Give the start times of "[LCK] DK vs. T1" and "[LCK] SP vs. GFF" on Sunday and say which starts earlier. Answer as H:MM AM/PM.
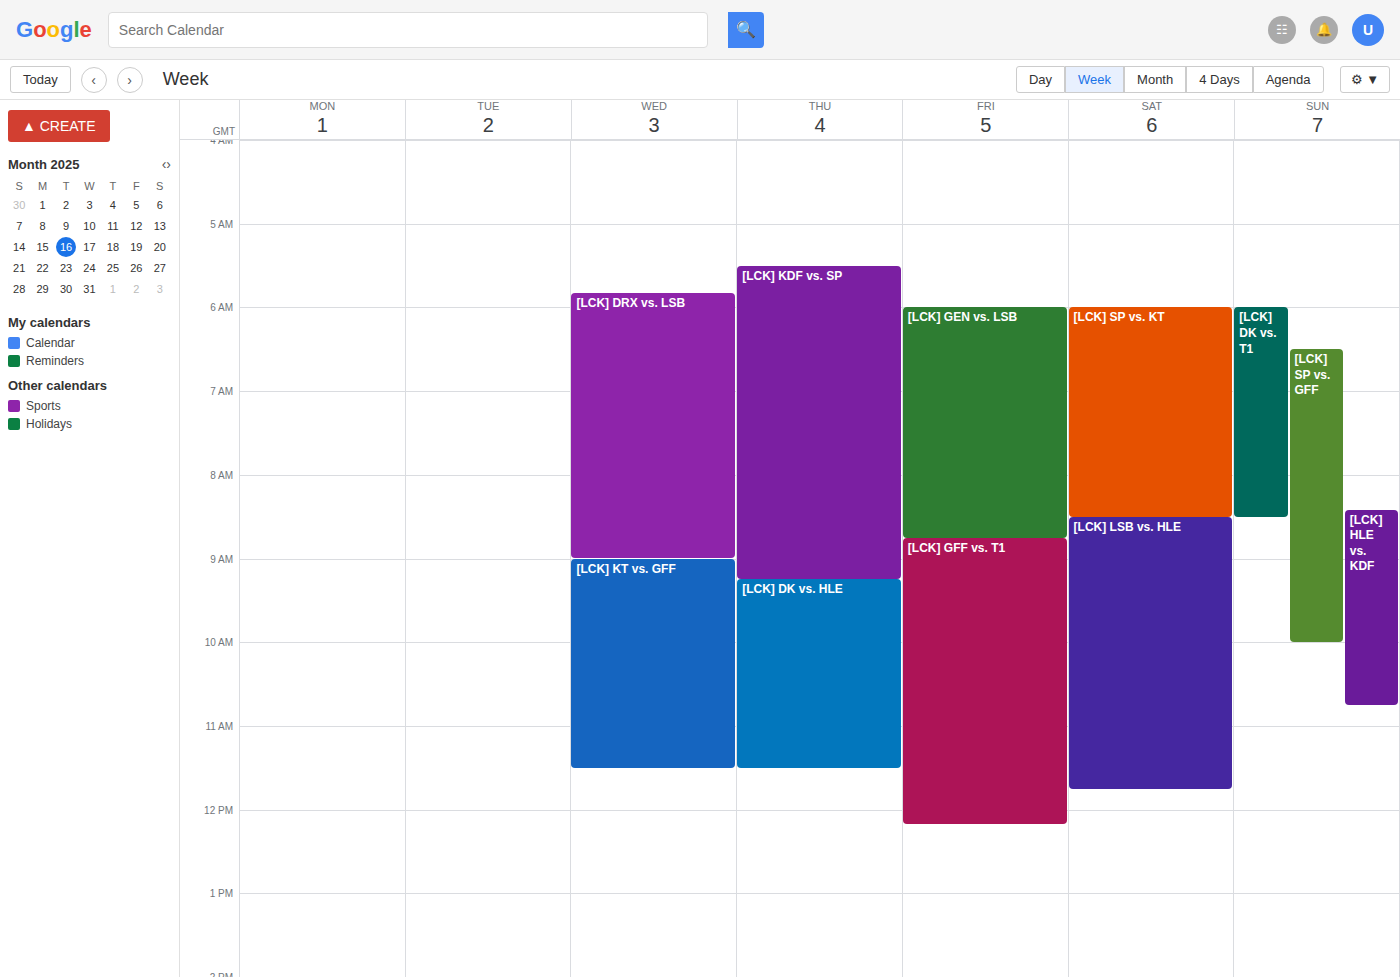
"[LCK] DK vs. T1" 6:00 AM; "[LCK] SP vs. GFF" 6:30 AM.